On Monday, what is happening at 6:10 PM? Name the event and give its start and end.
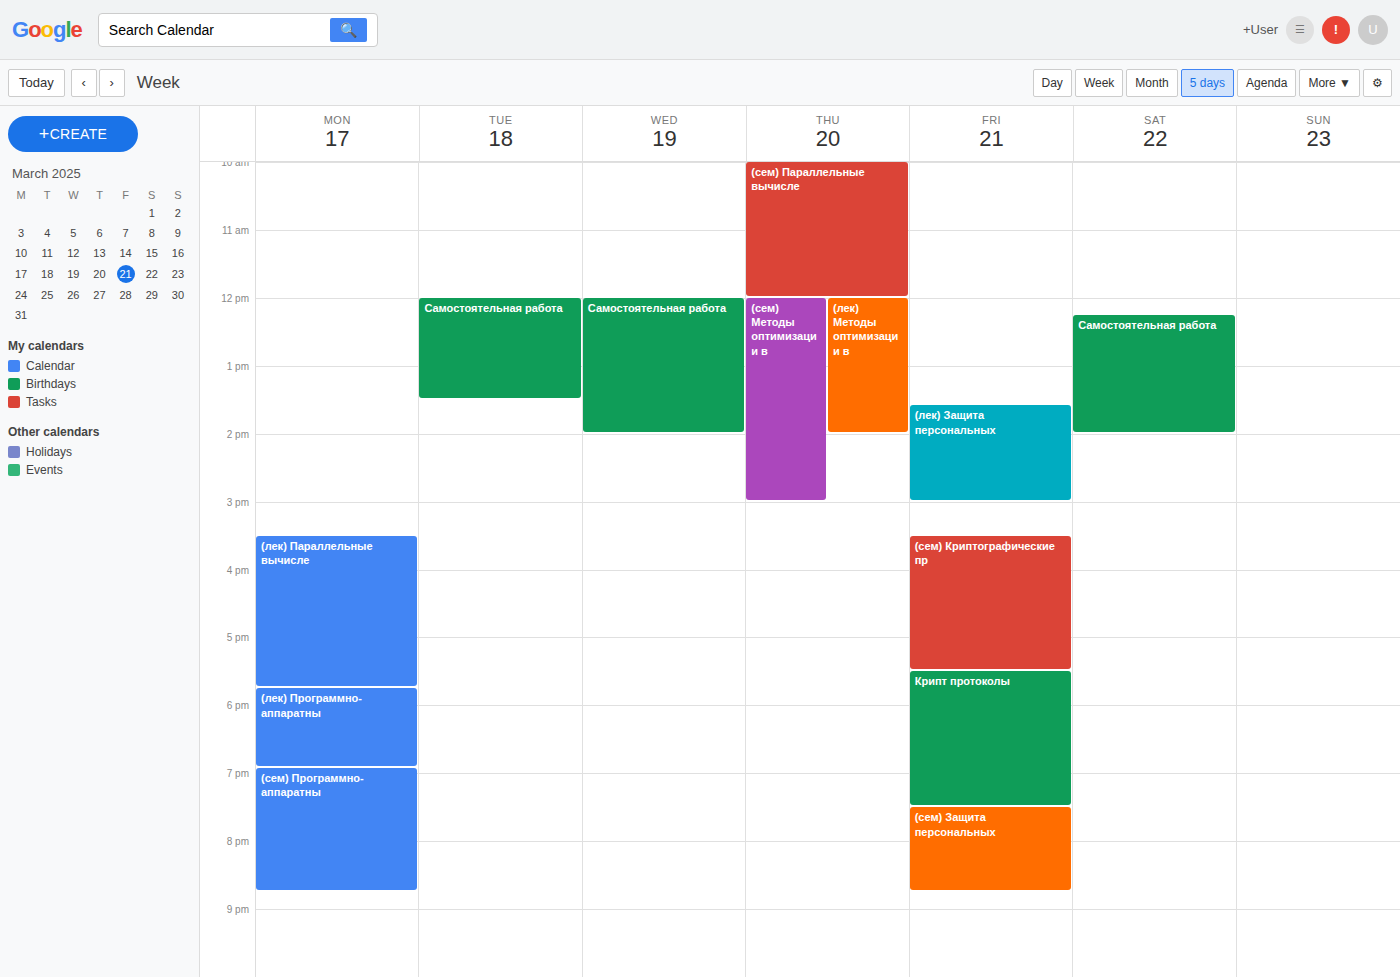
"(лек) Программно-аппаратны", 5:45 PM to 6:55 PM